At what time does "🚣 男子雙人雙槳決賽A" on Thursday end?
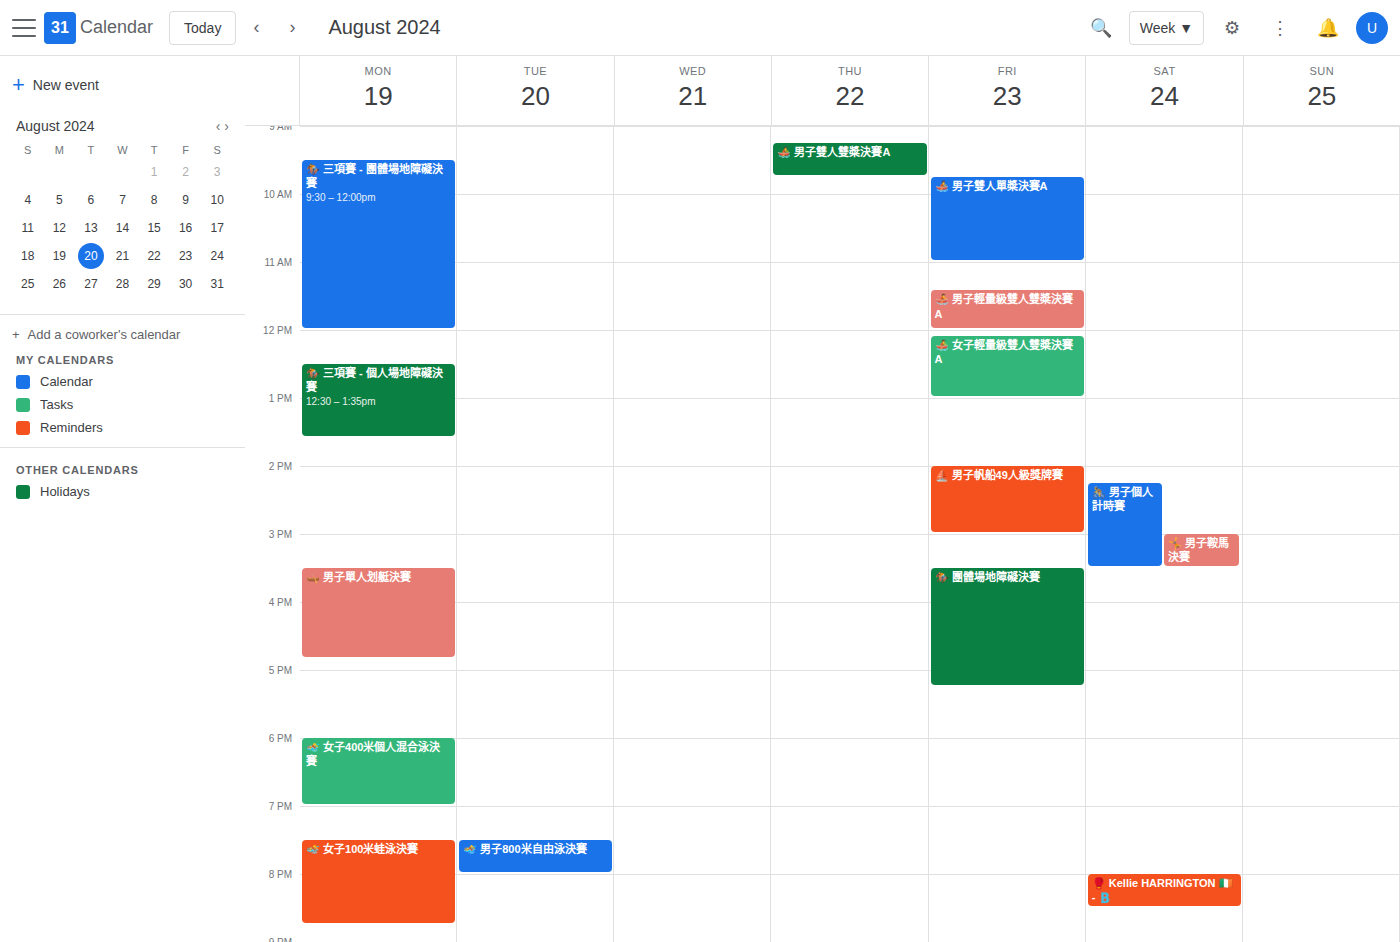
9:45 AM